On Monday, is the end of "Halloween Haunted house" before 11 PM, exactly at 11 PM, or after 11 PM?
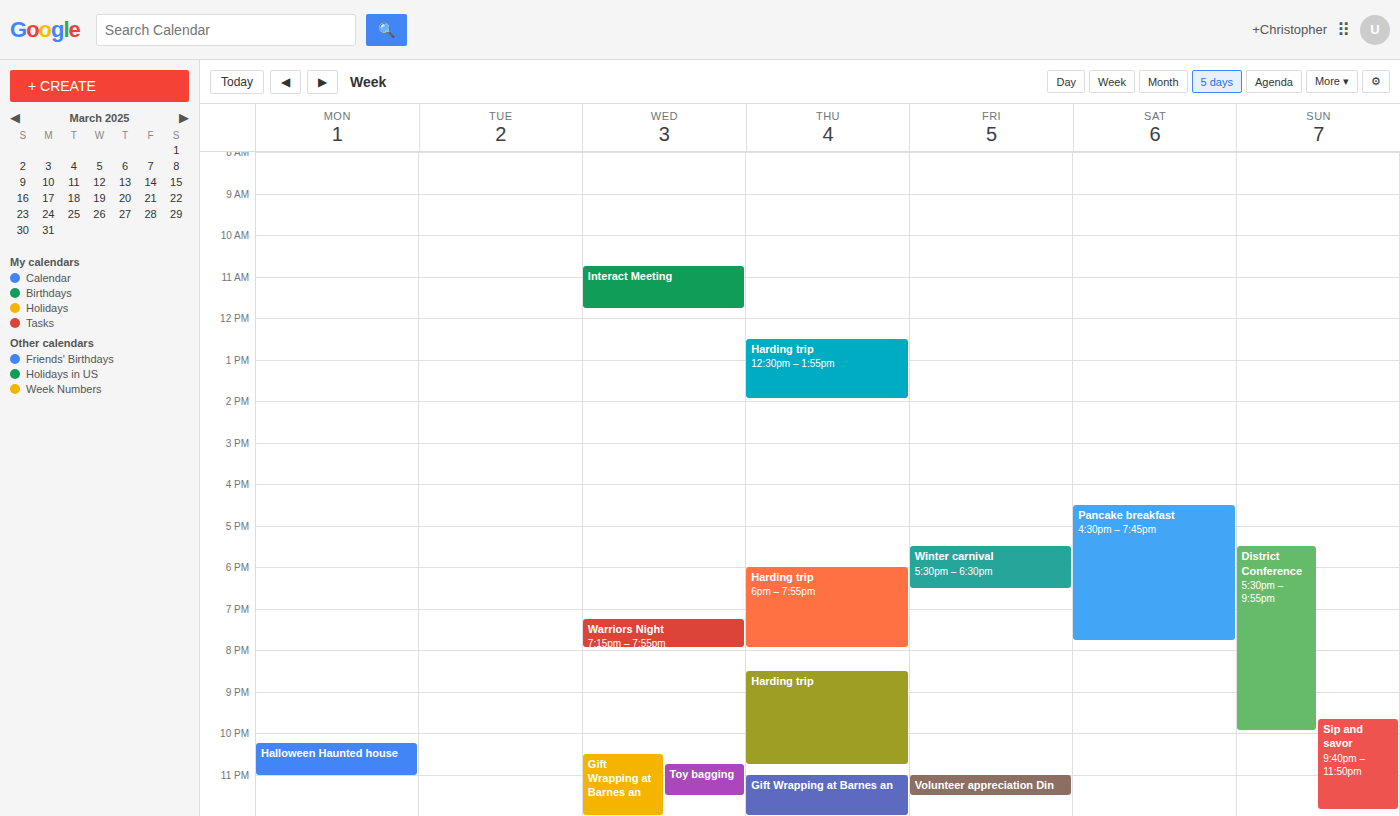
11:00 PM -- exactly at 11 PM, on the 11 PM line.